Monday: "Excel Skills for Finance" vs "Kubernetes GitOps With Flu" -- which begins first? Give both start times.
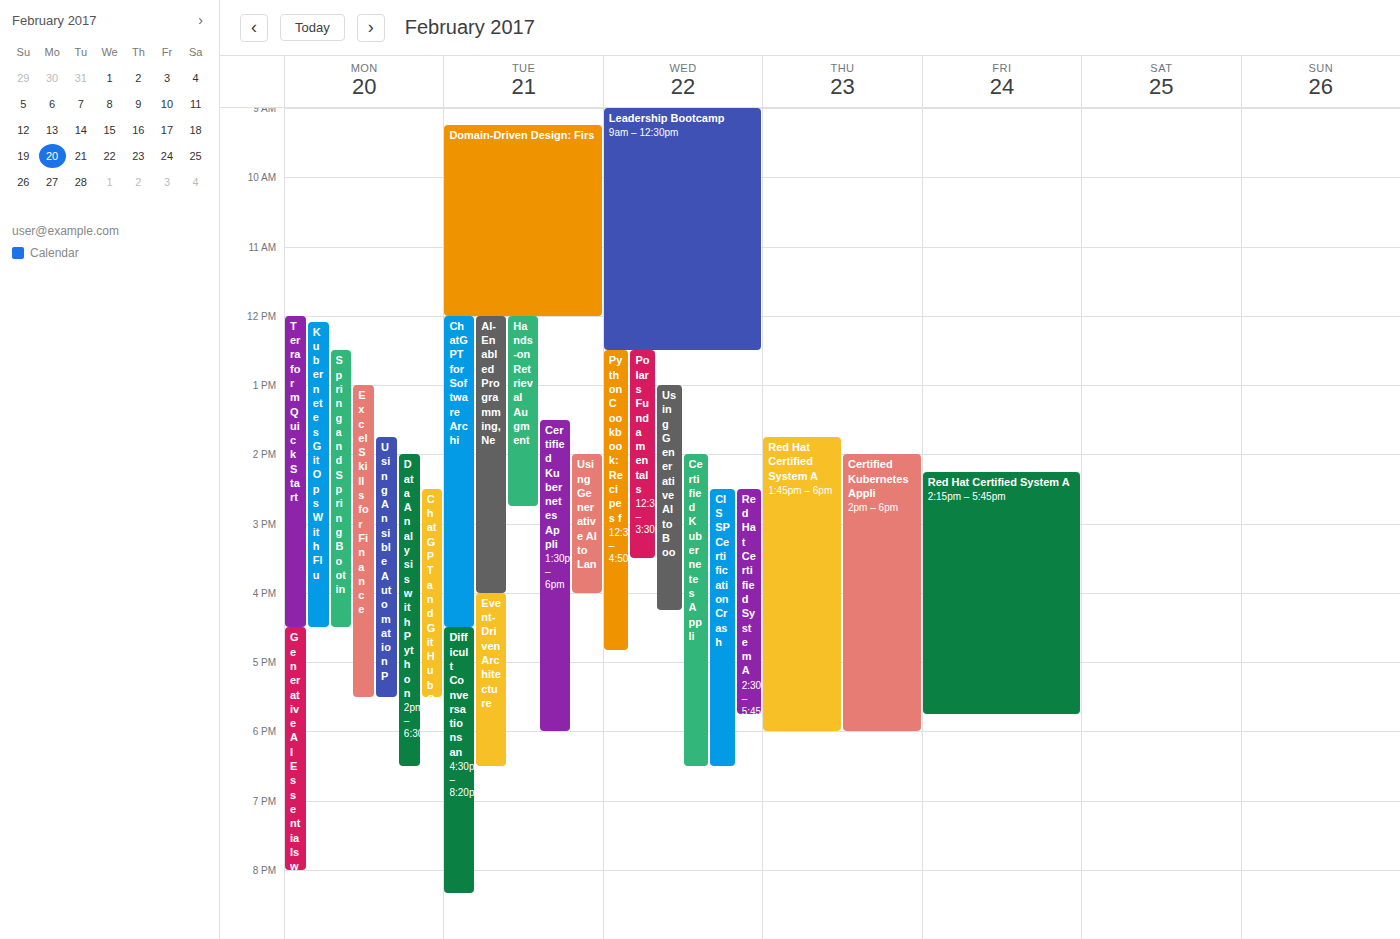
"Kubernetes GitOps With Flu" 12:05 PM; "Excel Skills for Finance" 1:00 PM.